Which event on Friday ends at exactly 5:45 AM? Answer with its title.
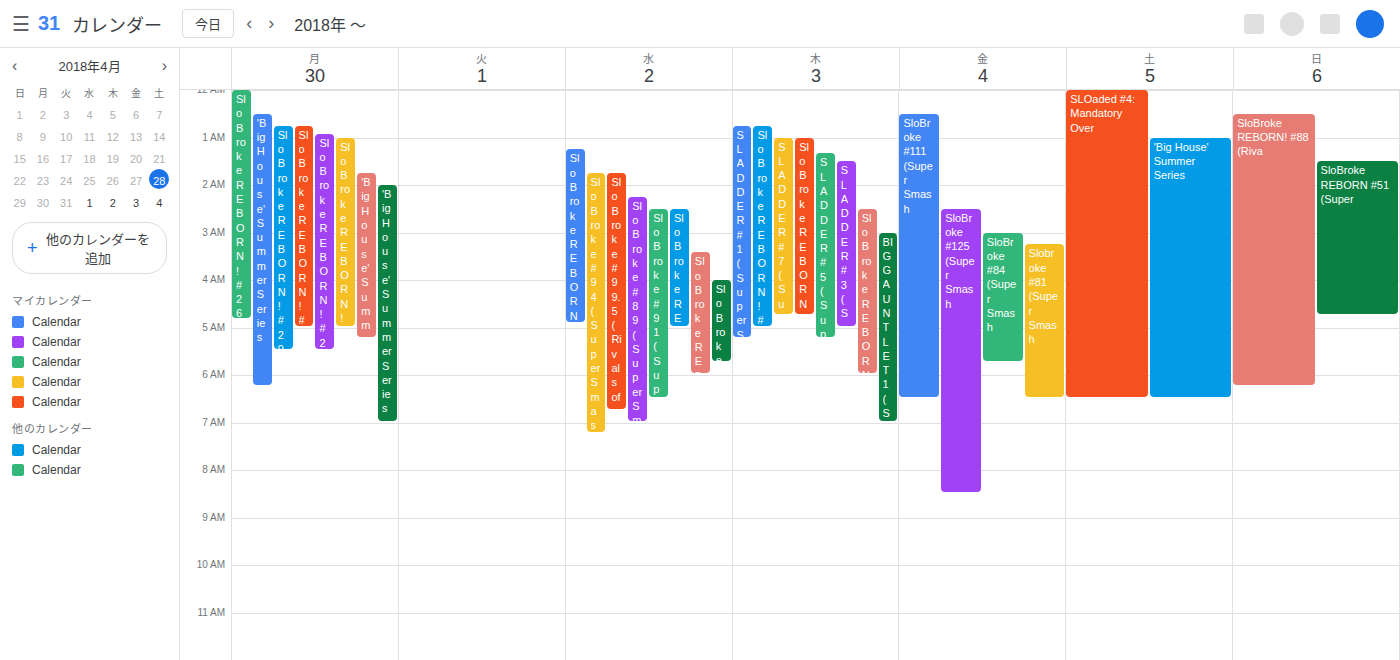
"SloBroke #84 (Super Smash"